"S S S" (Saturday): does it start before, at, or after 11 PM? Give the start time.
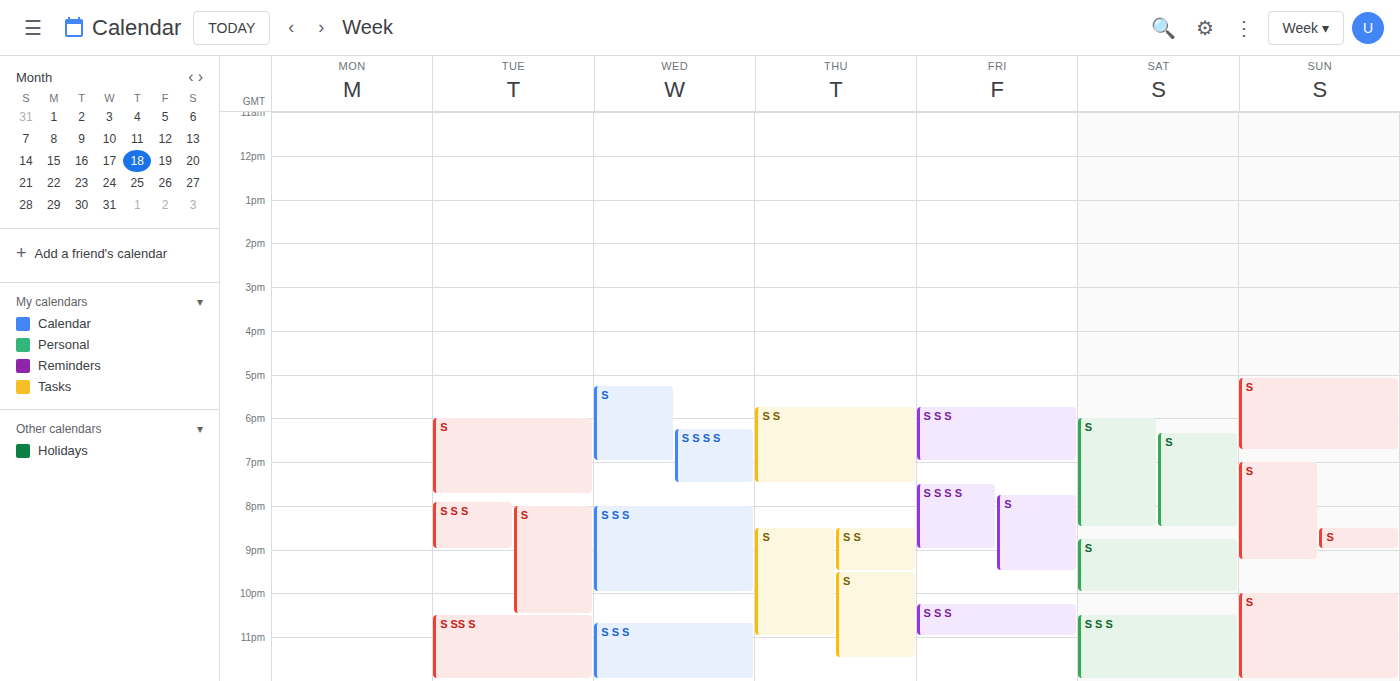
10:30 PM -- before 11 PM, 30 minutes above the 11 PM line.